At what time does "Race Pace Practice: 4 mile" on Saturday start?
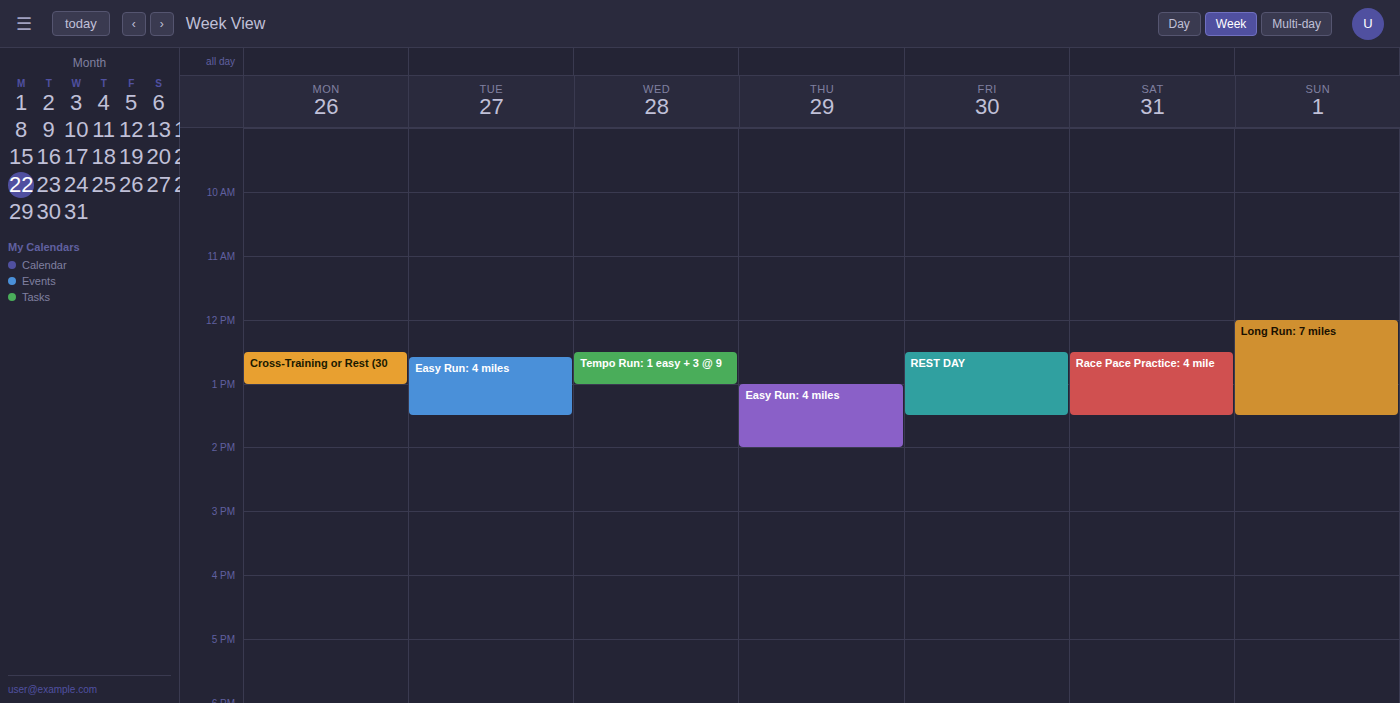
12:30 PM